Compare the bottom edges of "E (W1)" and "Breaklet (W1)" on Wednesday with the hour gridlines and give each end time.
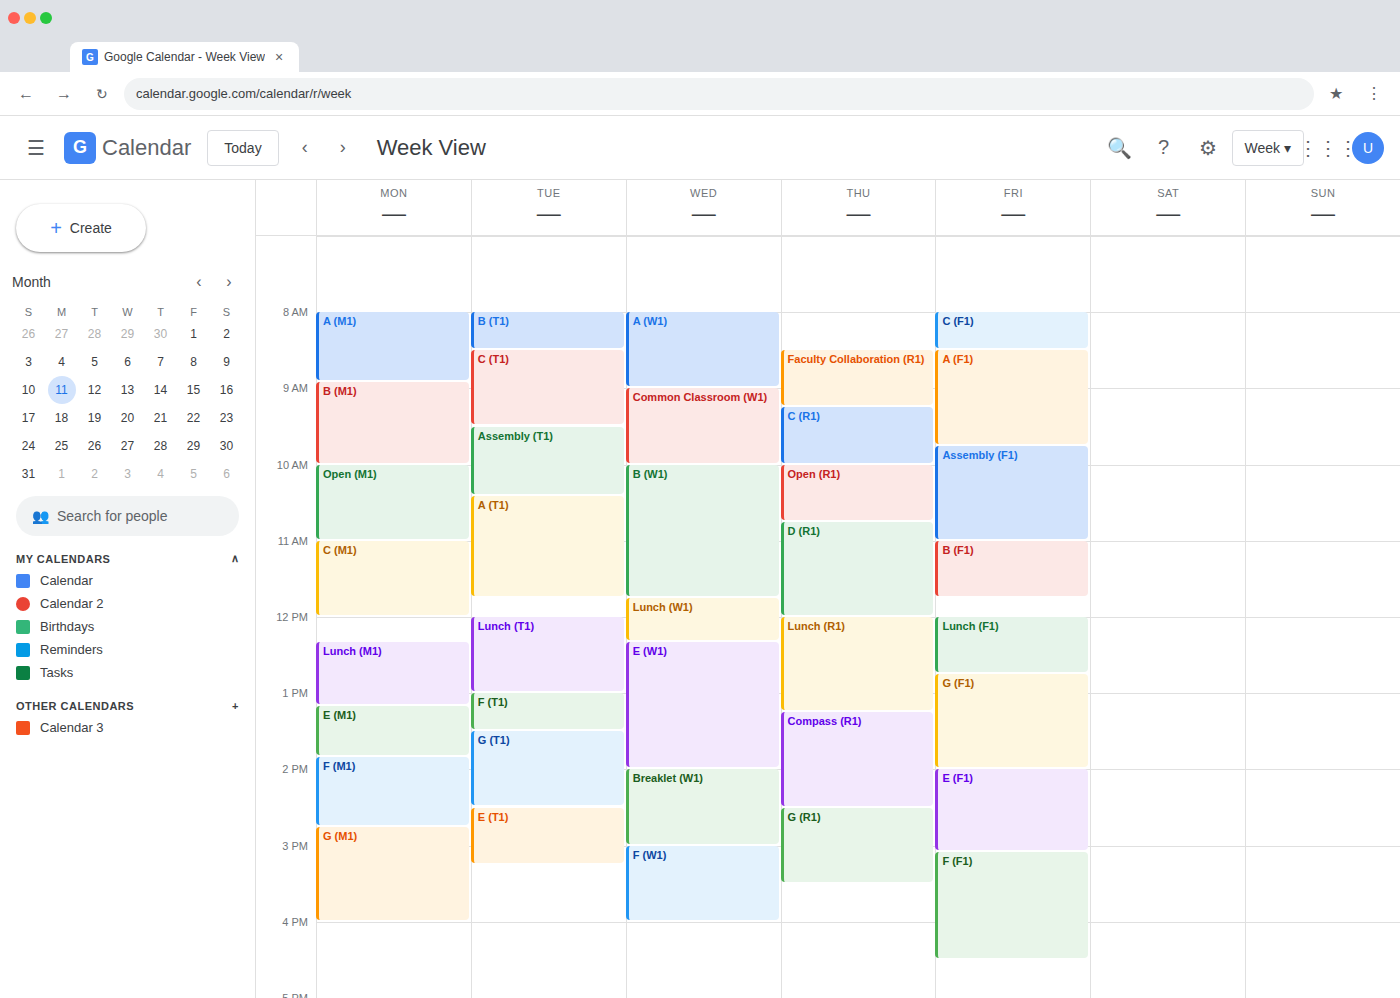
"E (W1)": 2:00 PM, exactly on the 2 PM line. "Breaklet (W1)": 3:00 PM, exactly on the 3 PM line.